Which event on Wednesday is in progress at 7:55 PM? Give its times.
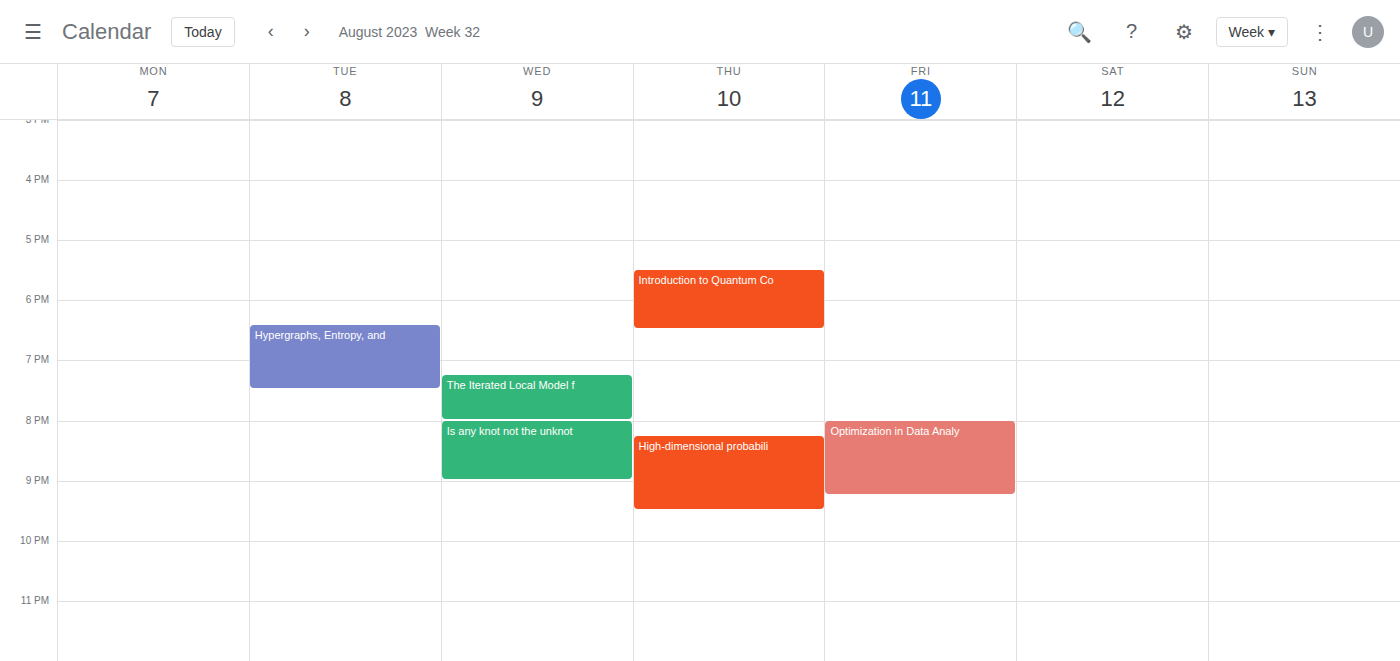
"The Iterated Local Model f", 7:15 PM to 8:00 PM